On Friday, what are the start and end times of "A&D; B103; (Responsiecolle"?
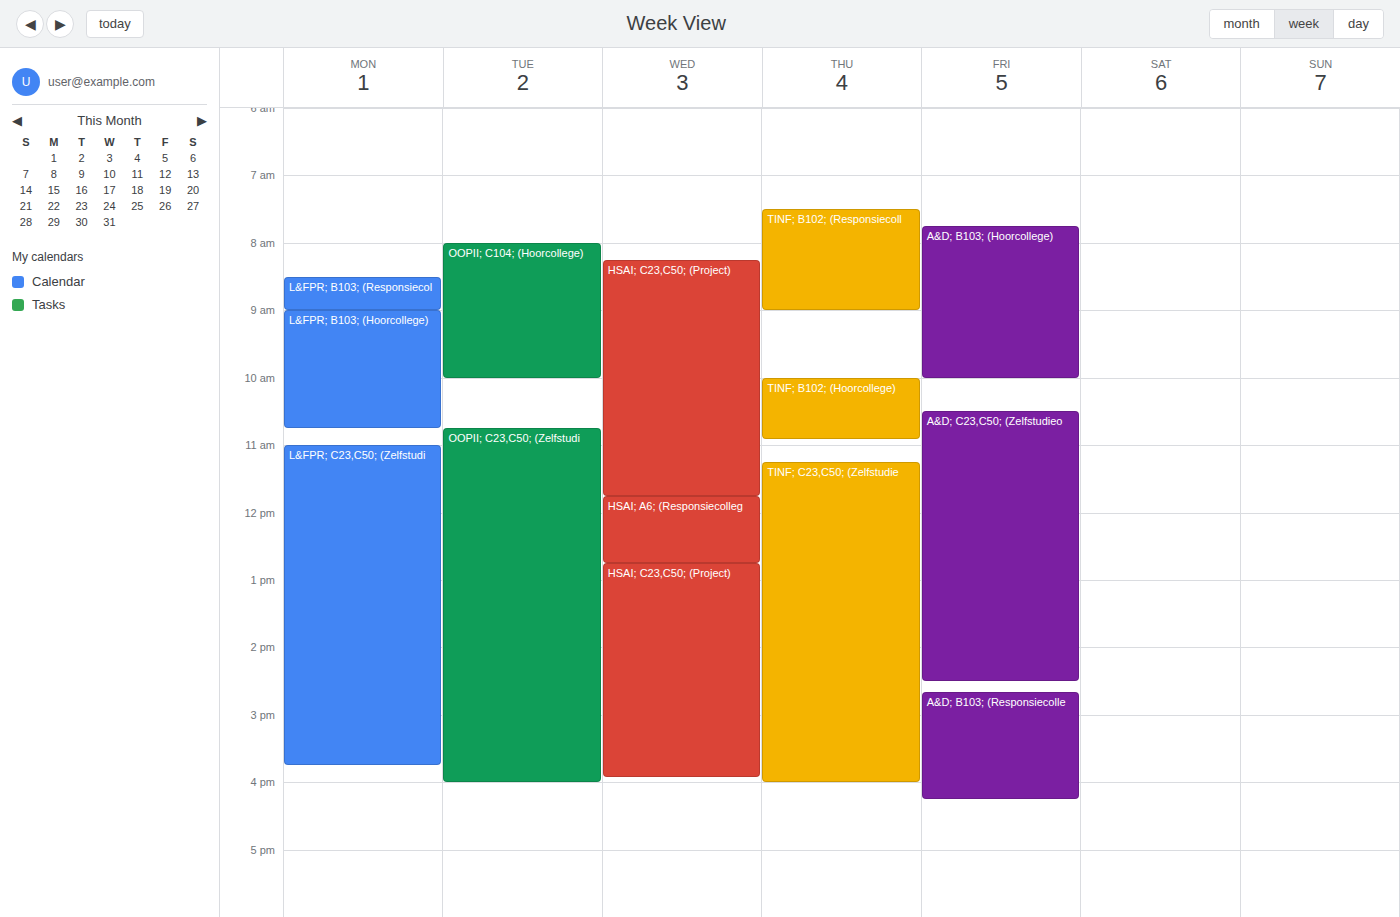
2:40 PM to 4:15 PM